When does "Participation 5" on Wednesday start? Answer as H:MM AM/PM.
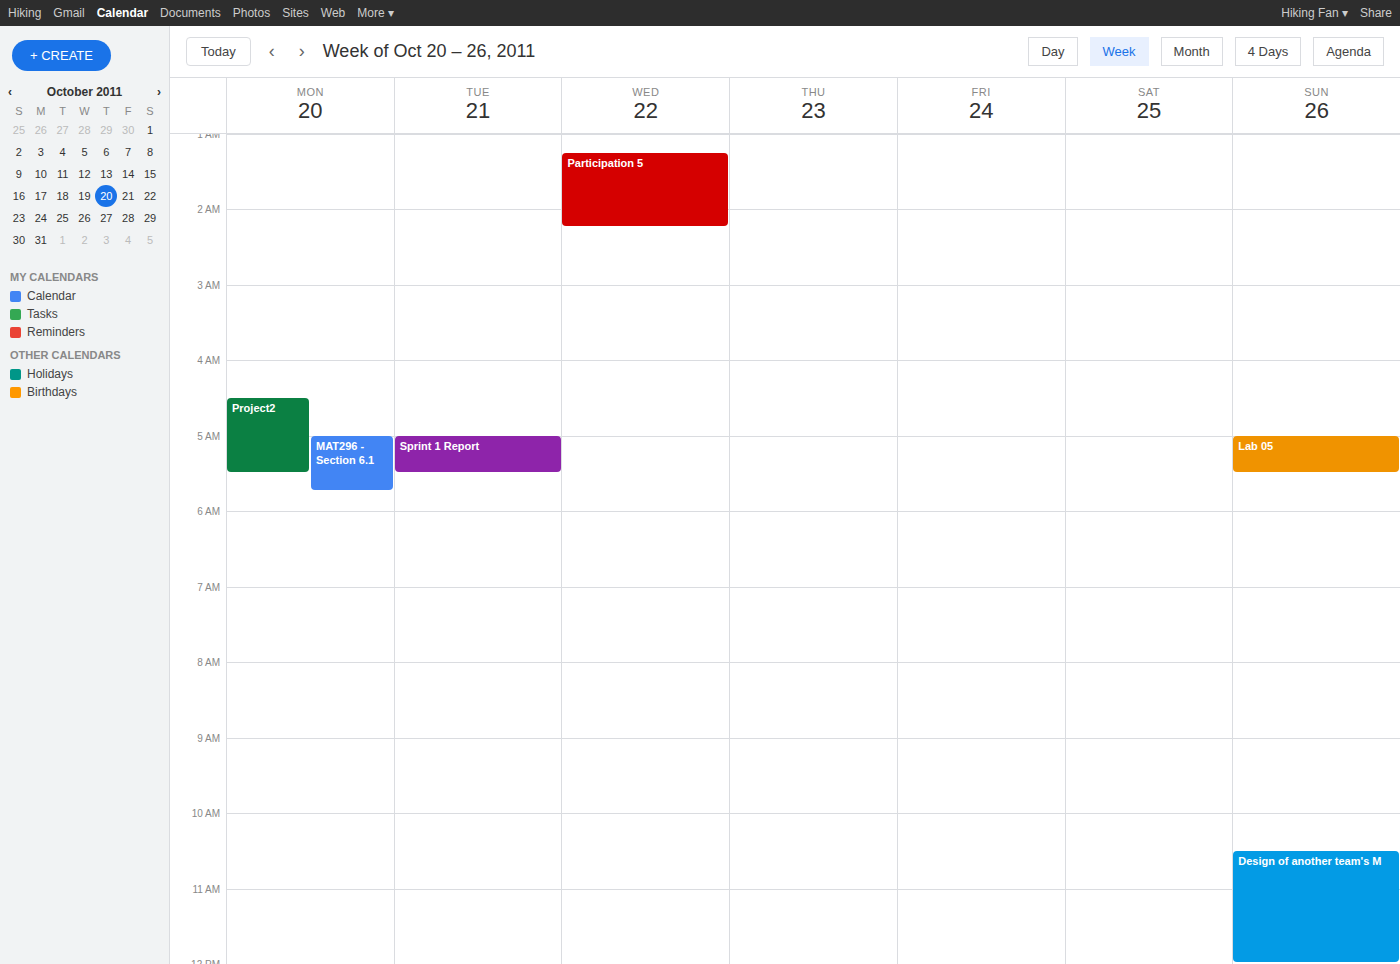
1:15 AM